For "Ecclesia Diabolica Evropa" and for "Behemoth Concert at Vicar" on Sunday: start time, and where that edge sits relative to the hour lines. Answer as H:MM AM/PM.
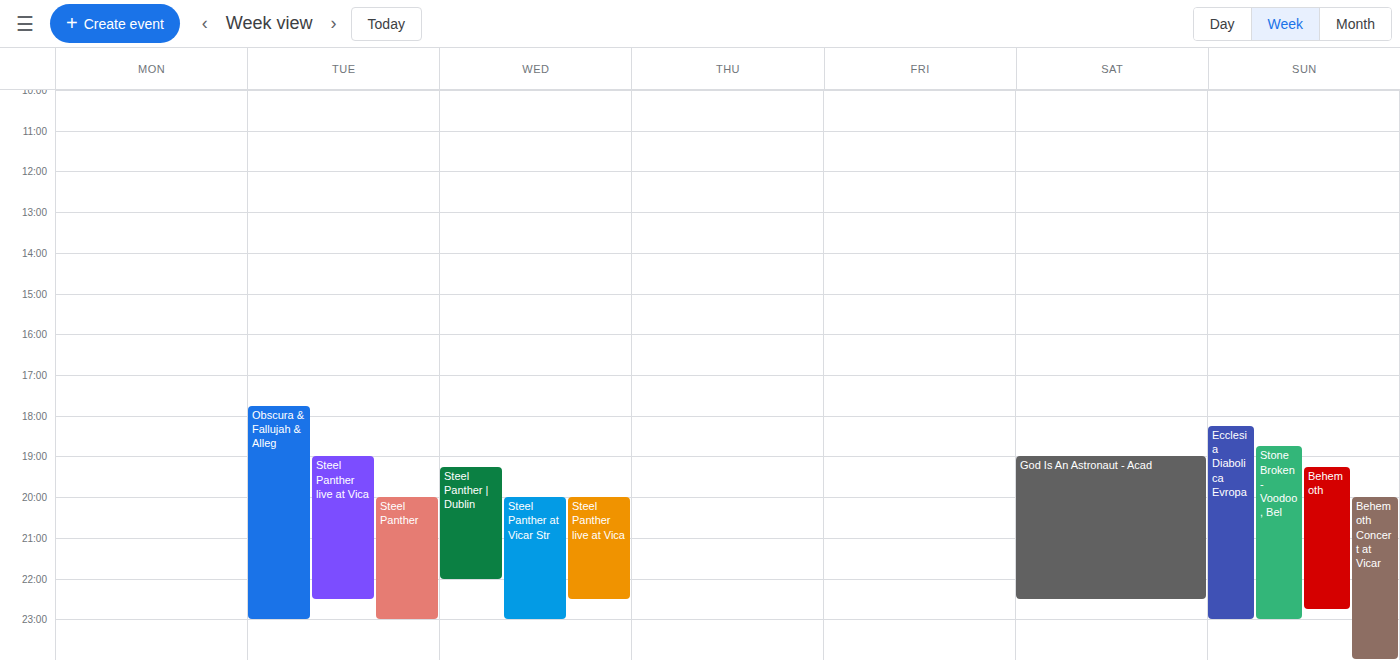
"Ecclesia Diabolica Evropa": 6:15 PM, neither: a quarter of the way from the 6 PM line to the 7 PM line. "Behemoth Concert at Vicar": 8:00 PM, exactly on the 8 PM line.